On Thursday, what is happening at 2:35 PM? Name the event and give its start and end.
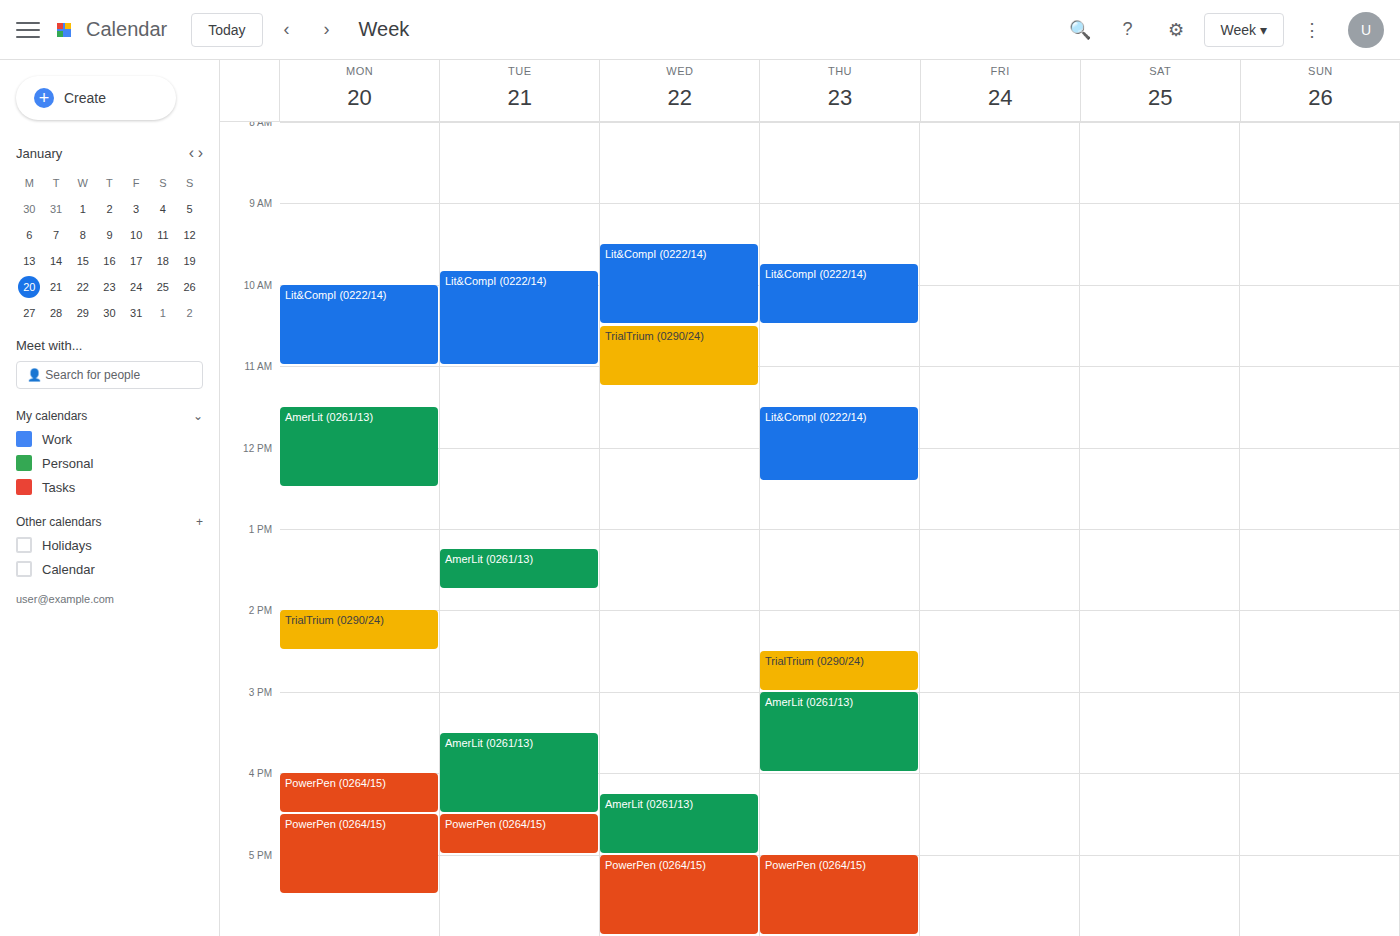
"TrialTrium (0290/24)", 2:30 PM to 3:00 PM